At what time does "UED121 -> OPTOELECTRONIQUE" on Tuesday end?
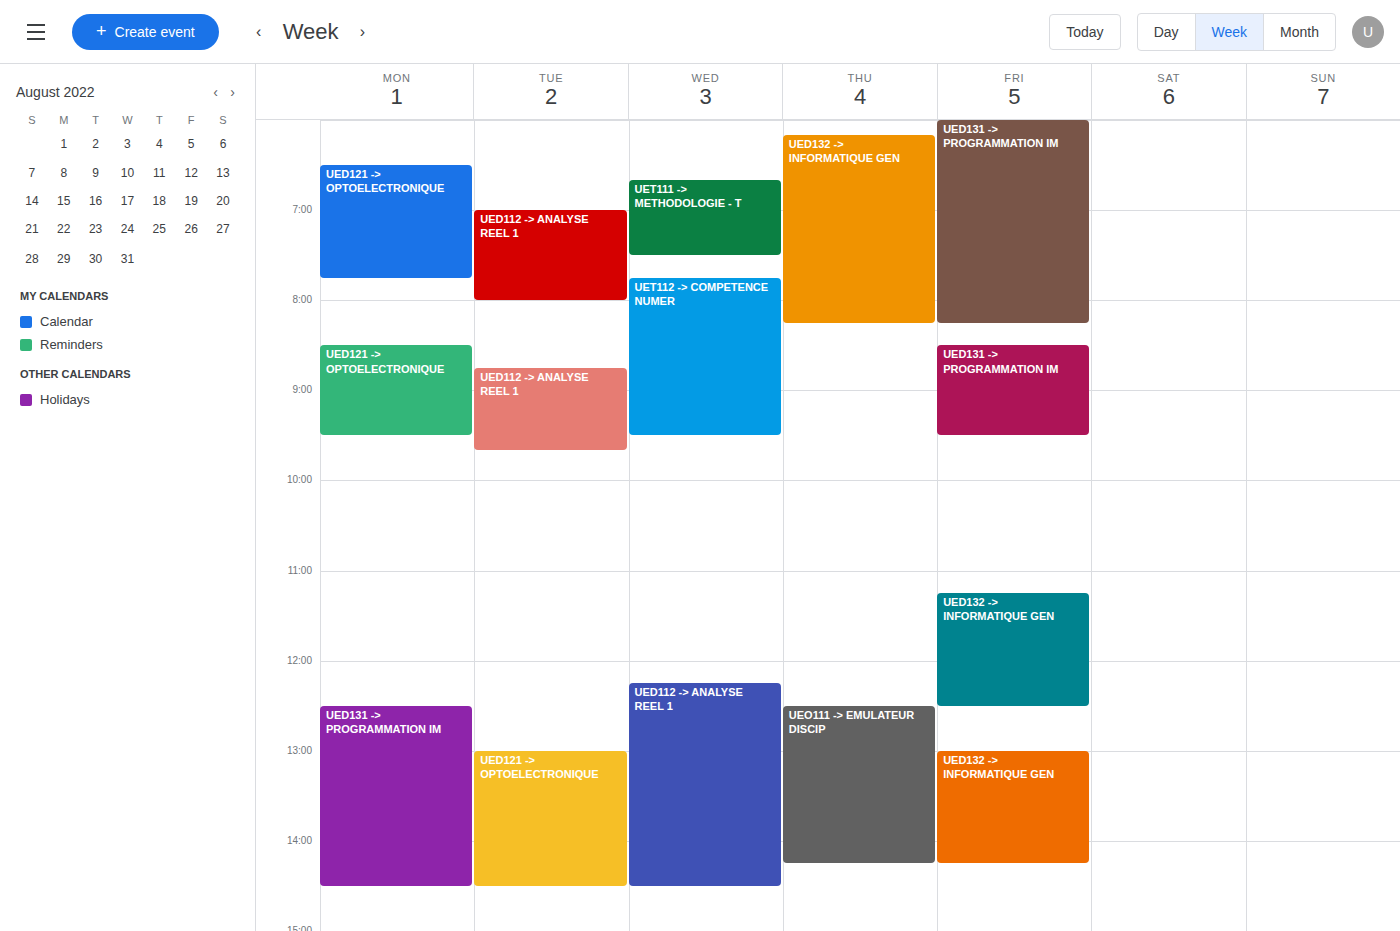
2:30 PM